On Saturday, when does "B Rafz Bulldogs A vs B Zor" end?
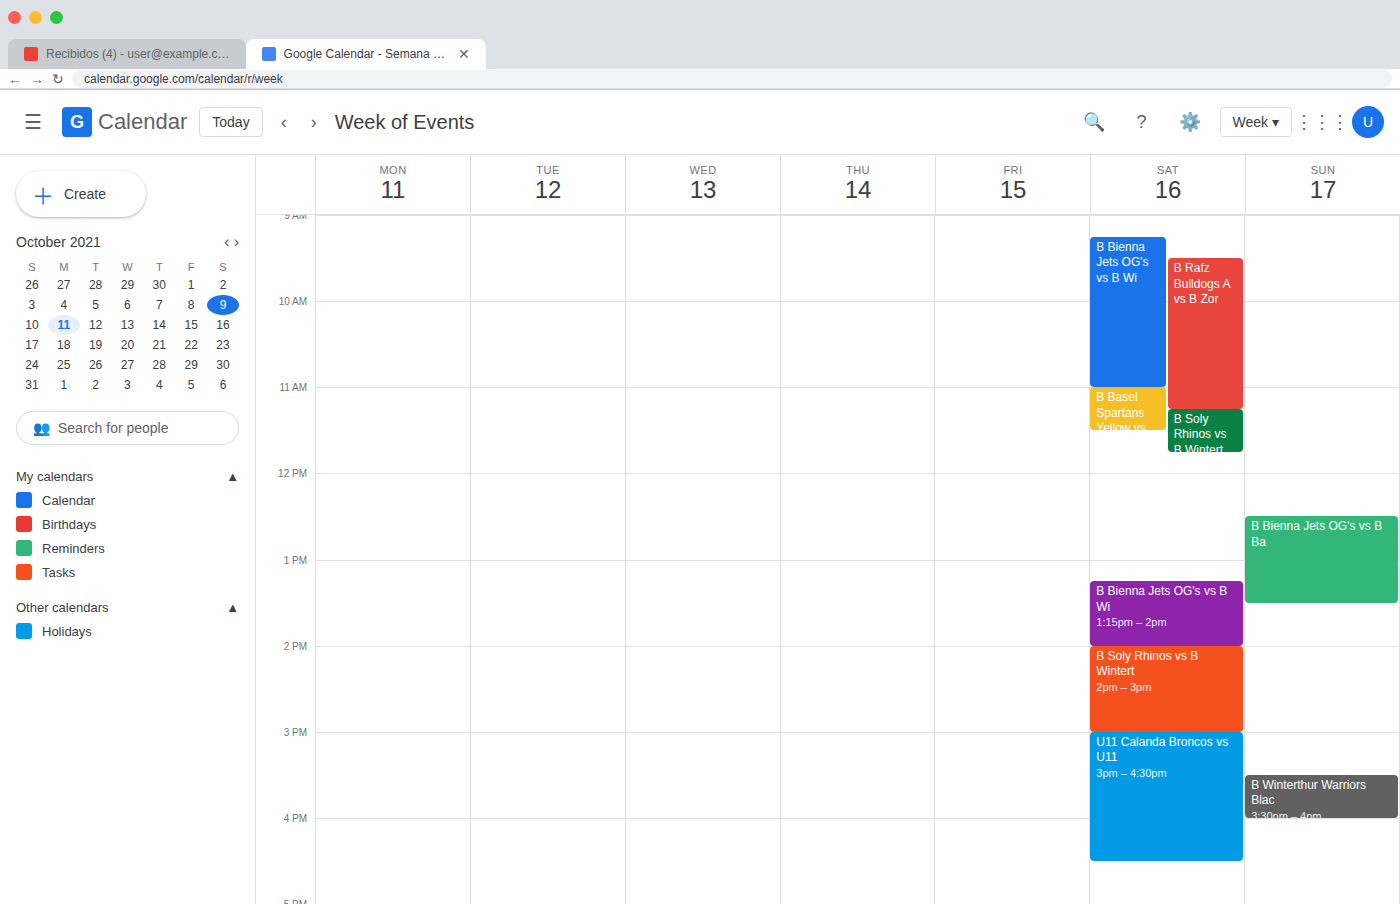
11:15 AM